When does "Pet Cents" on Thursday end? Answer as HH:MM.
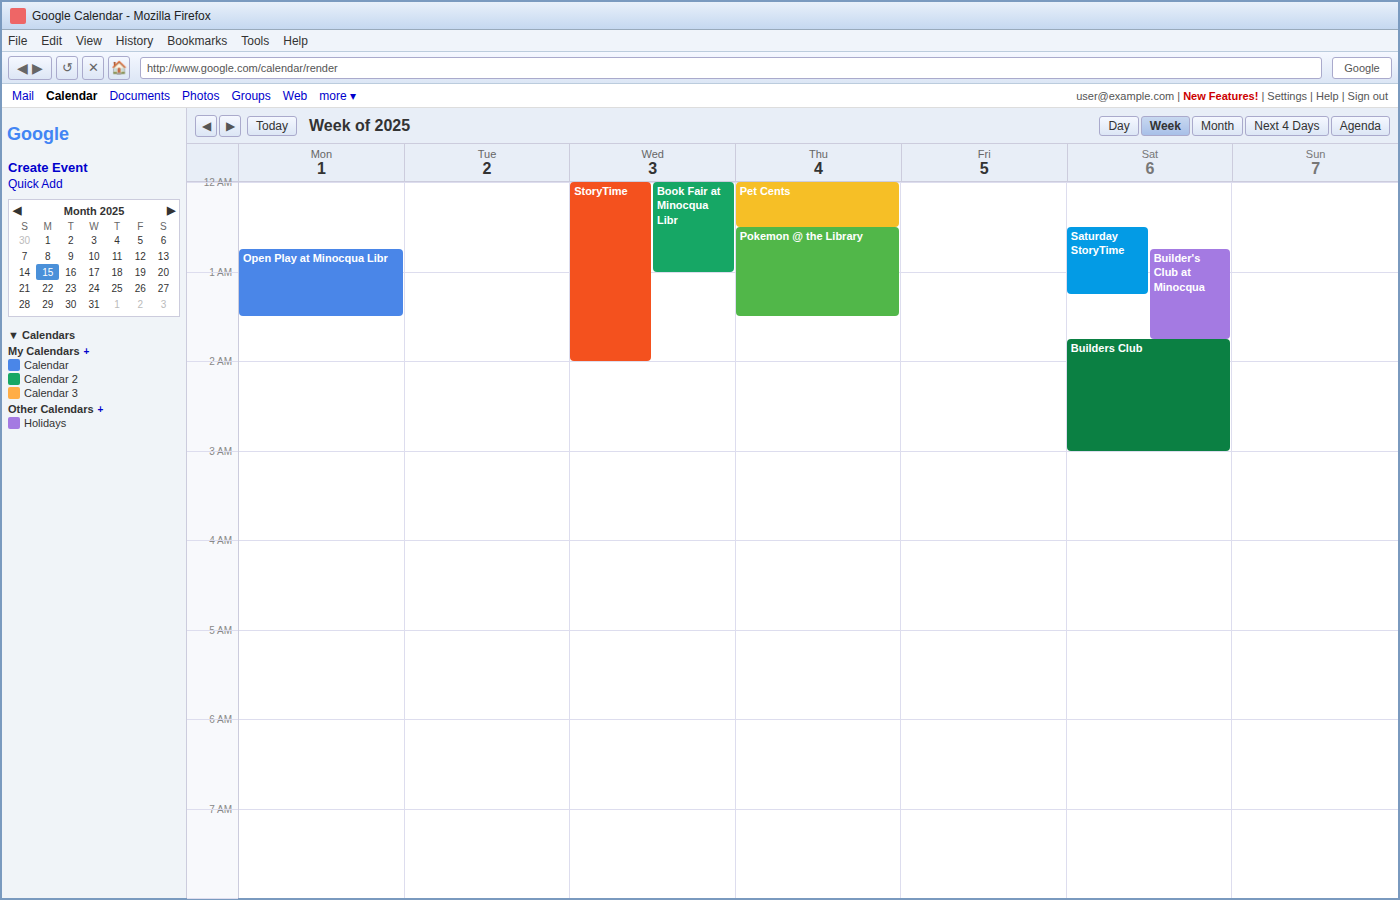
00:30